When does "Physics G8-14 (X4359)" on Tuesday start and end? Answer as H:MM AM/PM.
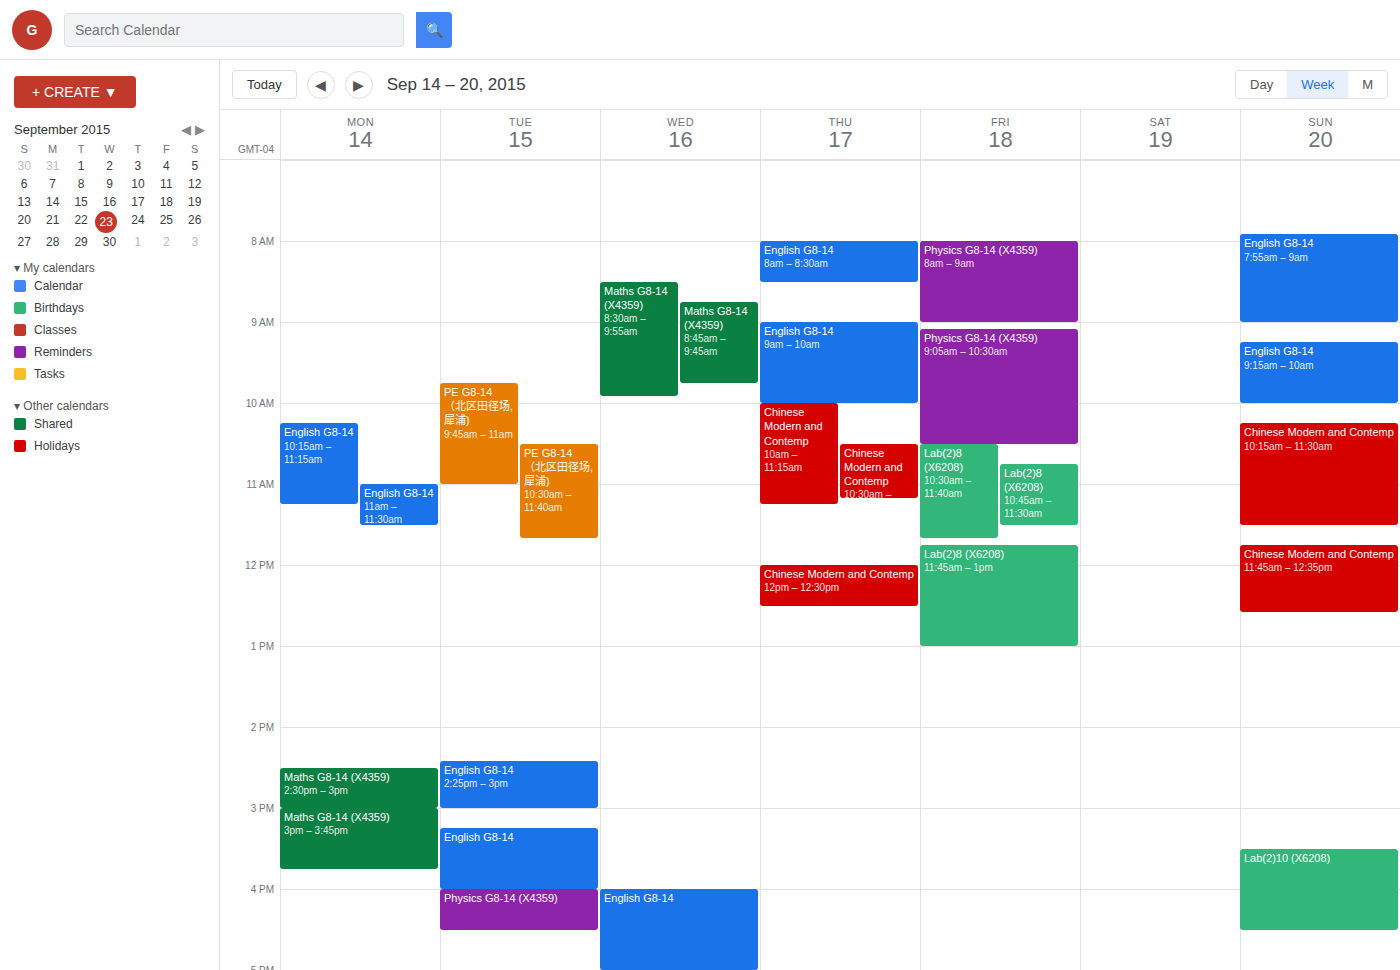
4:00 PM to 4:30 PM